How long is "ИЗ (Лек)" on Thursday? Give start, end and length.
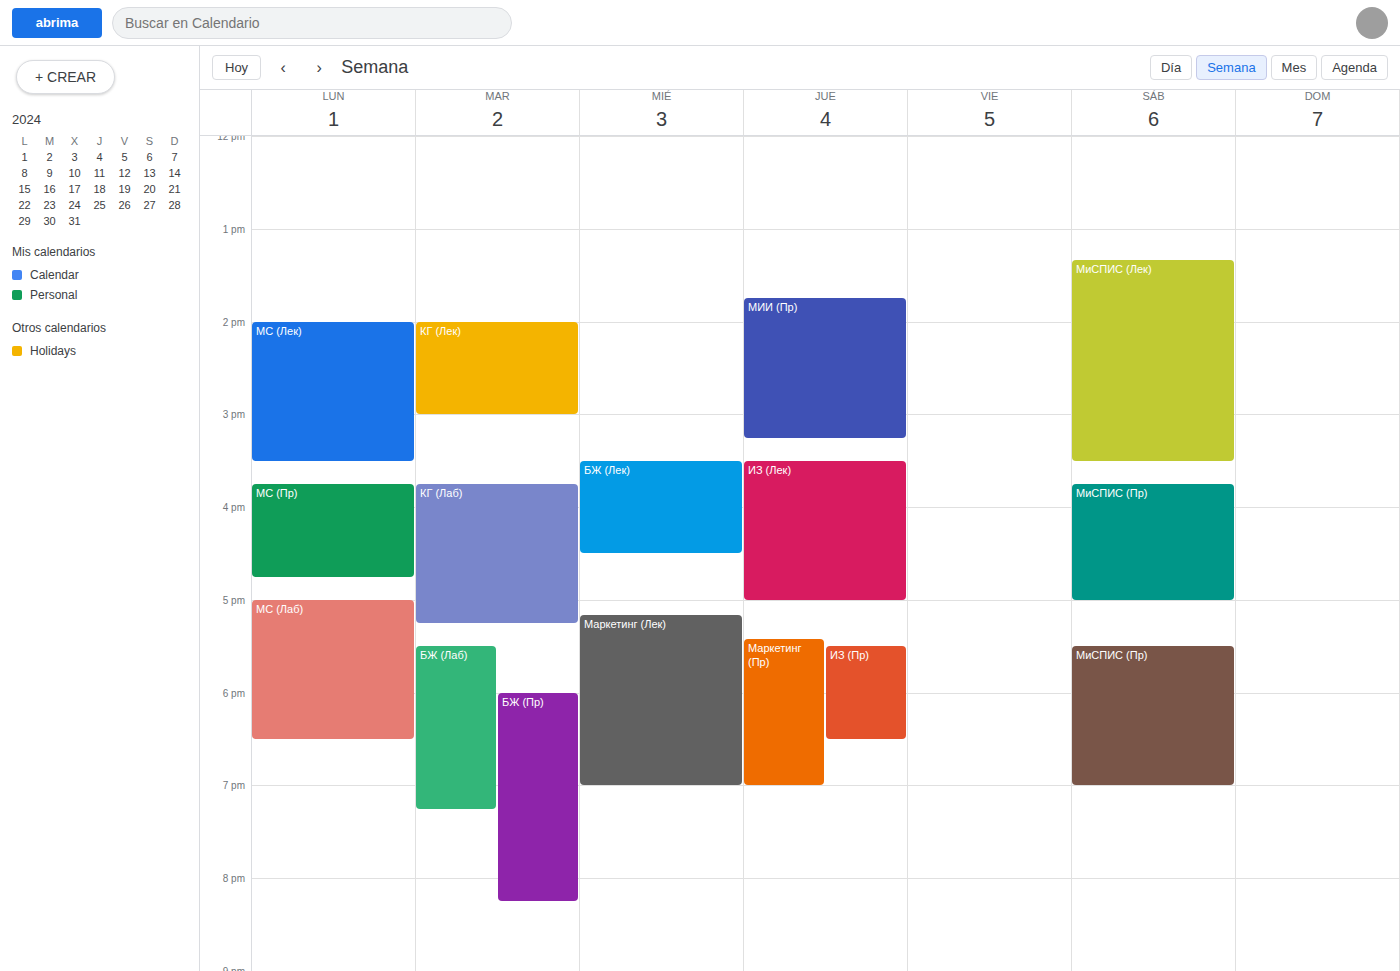
3:30 PM to 5:00 PM, 1 hour 30 minutes